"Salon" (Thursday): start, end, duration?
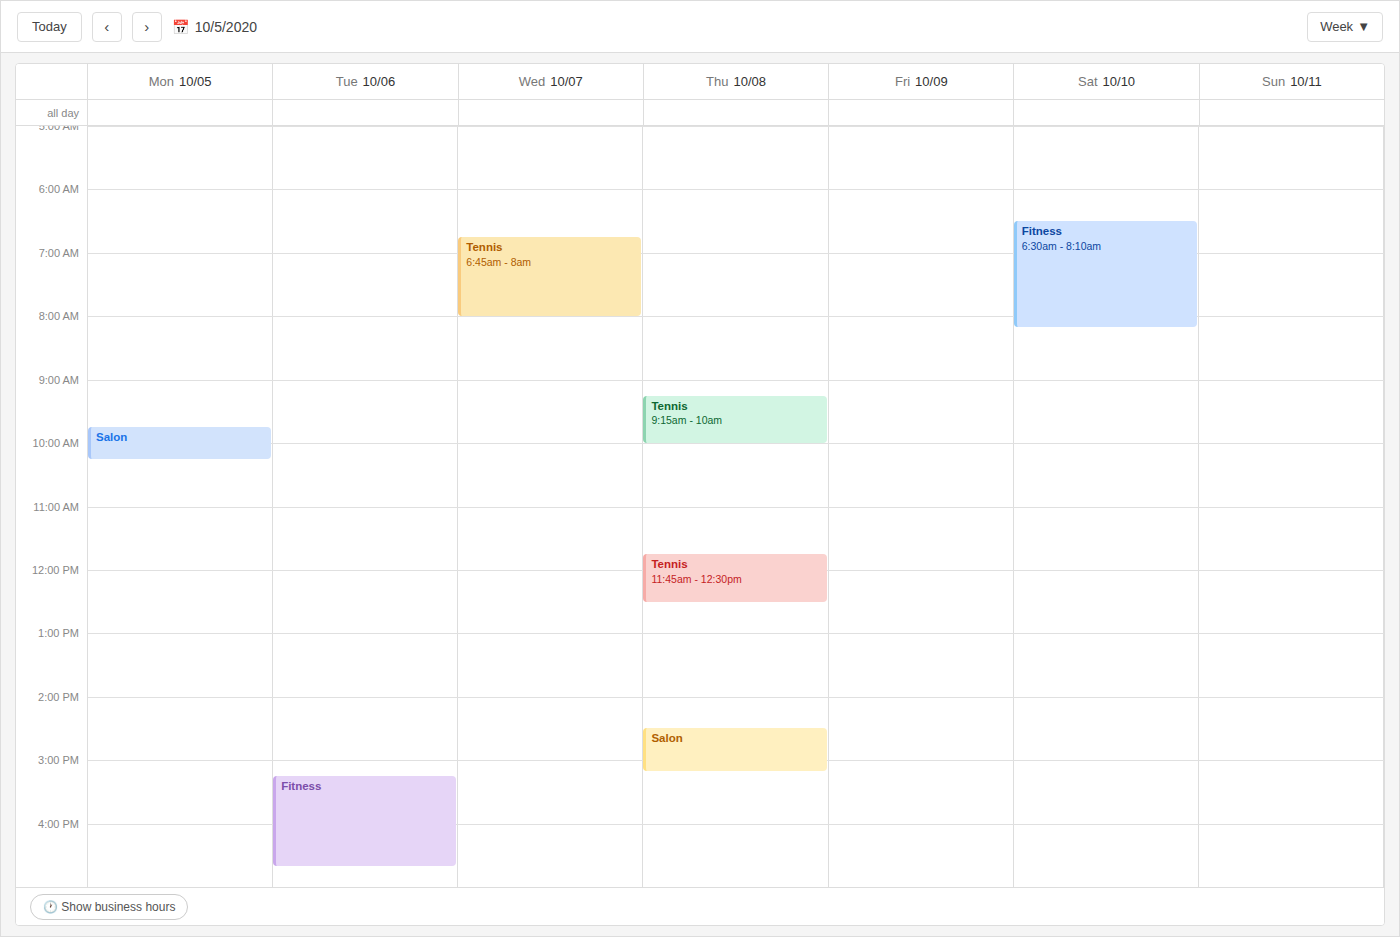
2:30 PM to 3:10 PM, 40 minutes